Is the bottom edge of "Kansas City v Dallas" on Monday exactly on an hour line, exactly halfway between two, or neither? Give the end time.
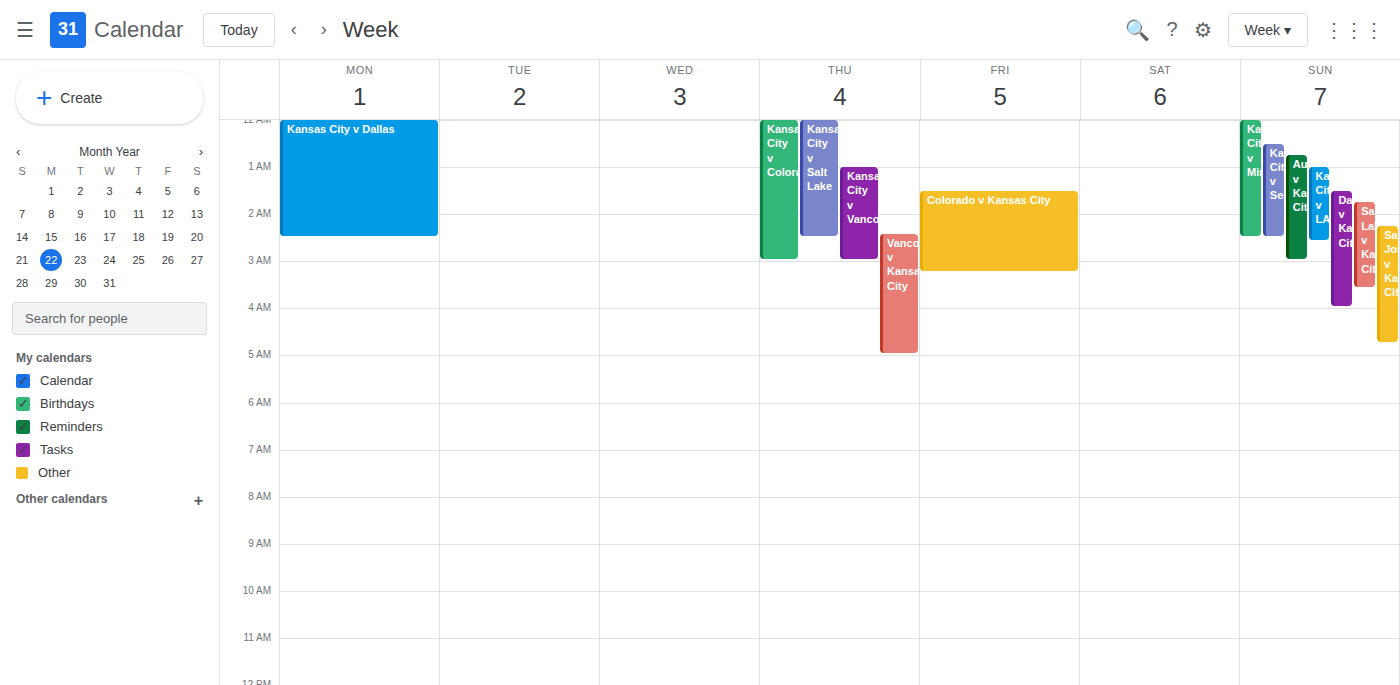
2:30 AM -- halfway between the 2 AM and 3 AM lines.